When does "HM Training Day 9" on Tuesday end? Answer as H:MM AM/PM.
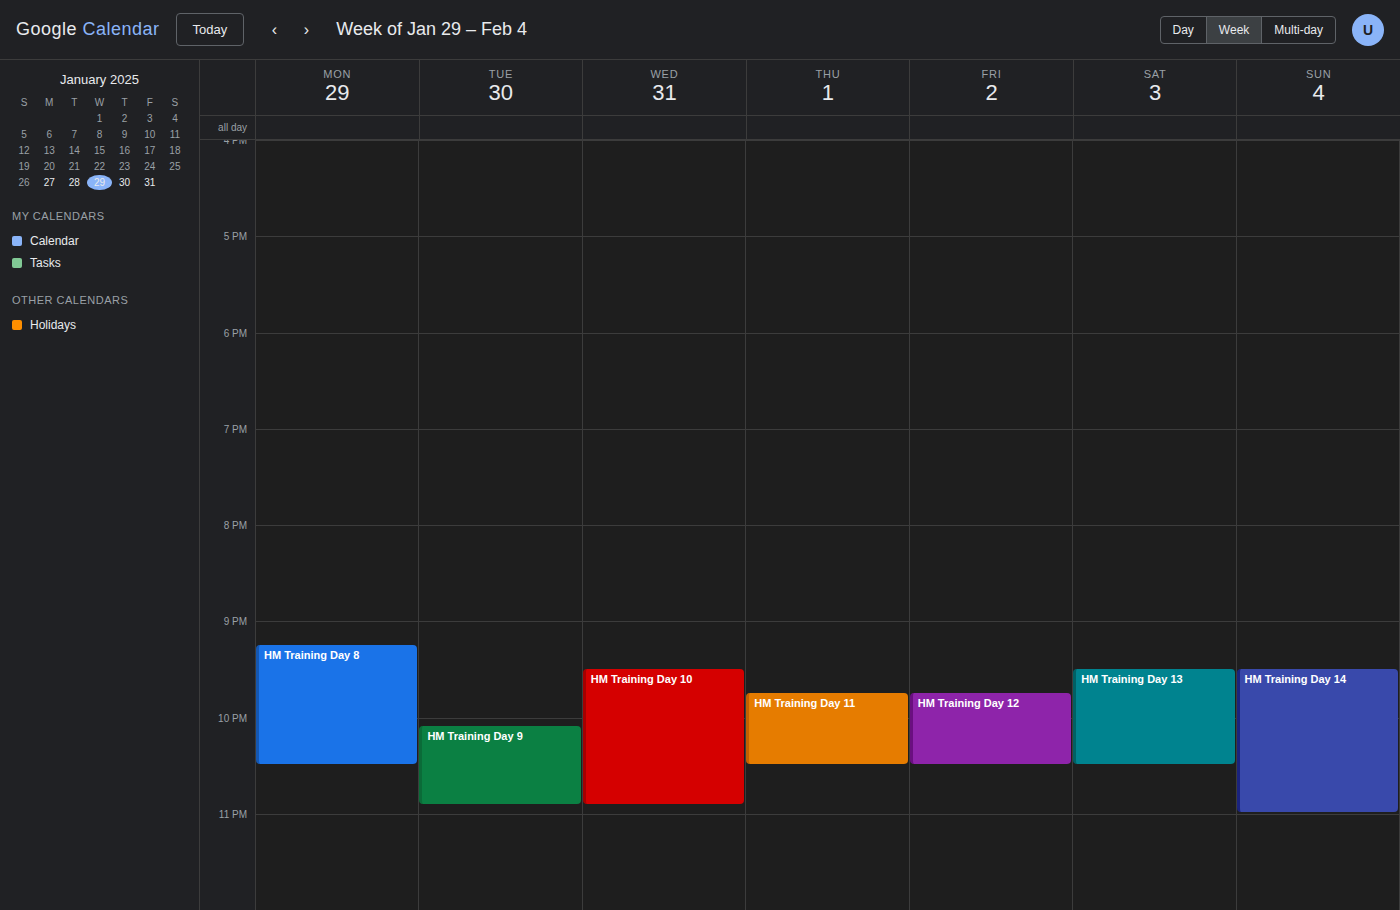
10:55 PM